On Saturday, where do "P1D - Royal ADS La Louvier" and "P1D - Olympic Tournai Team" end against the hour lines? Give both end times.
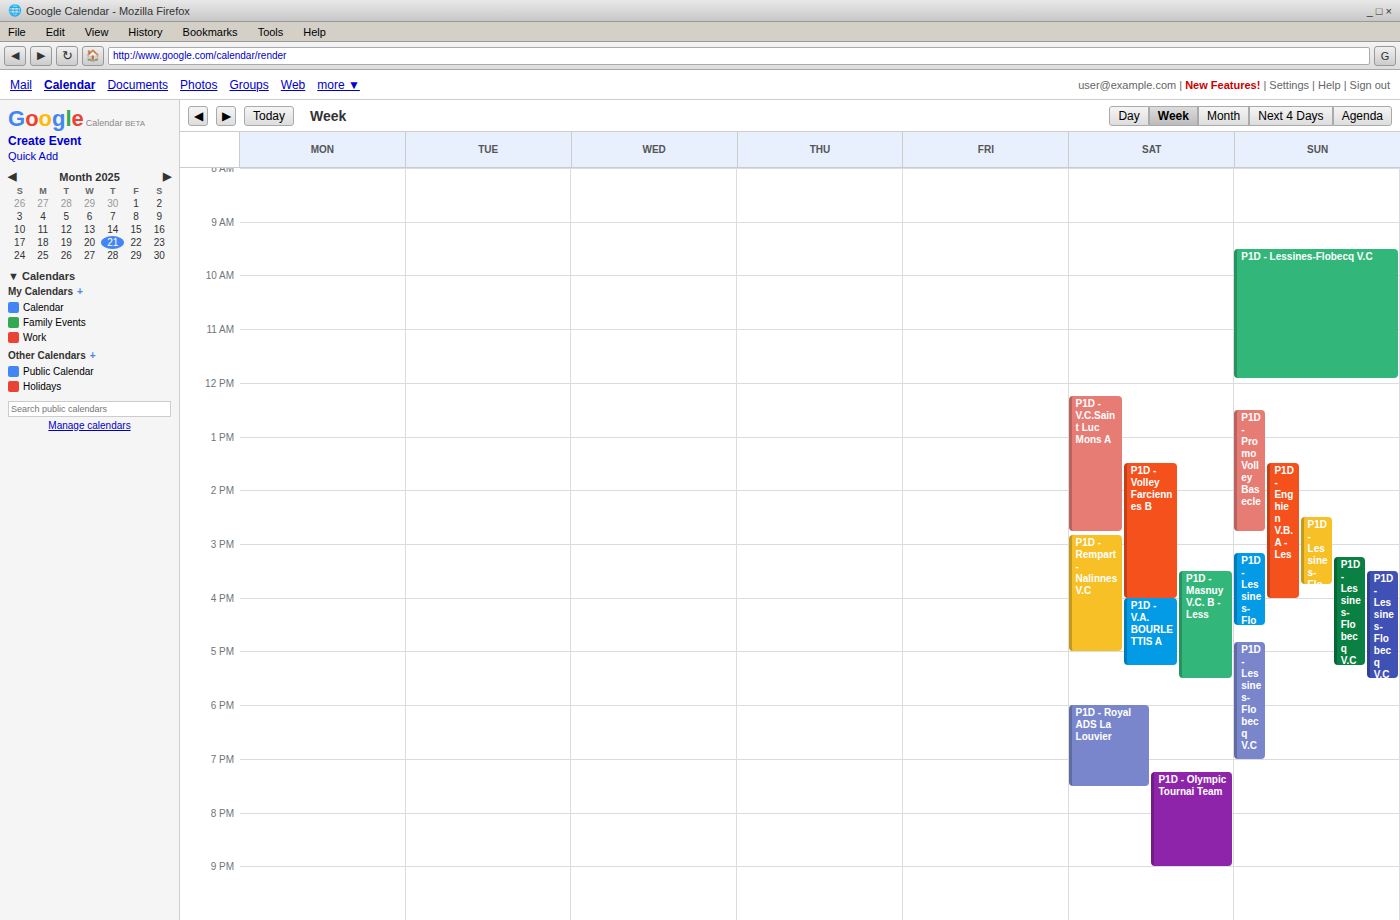
"P1D - Royal ADS La Louvier": 7:30 PM, halfway between the 7 PM and 8 PM lines. "P1D - Olympic Tournai Team": 9:00 PM, exactly on the 9 PM line.